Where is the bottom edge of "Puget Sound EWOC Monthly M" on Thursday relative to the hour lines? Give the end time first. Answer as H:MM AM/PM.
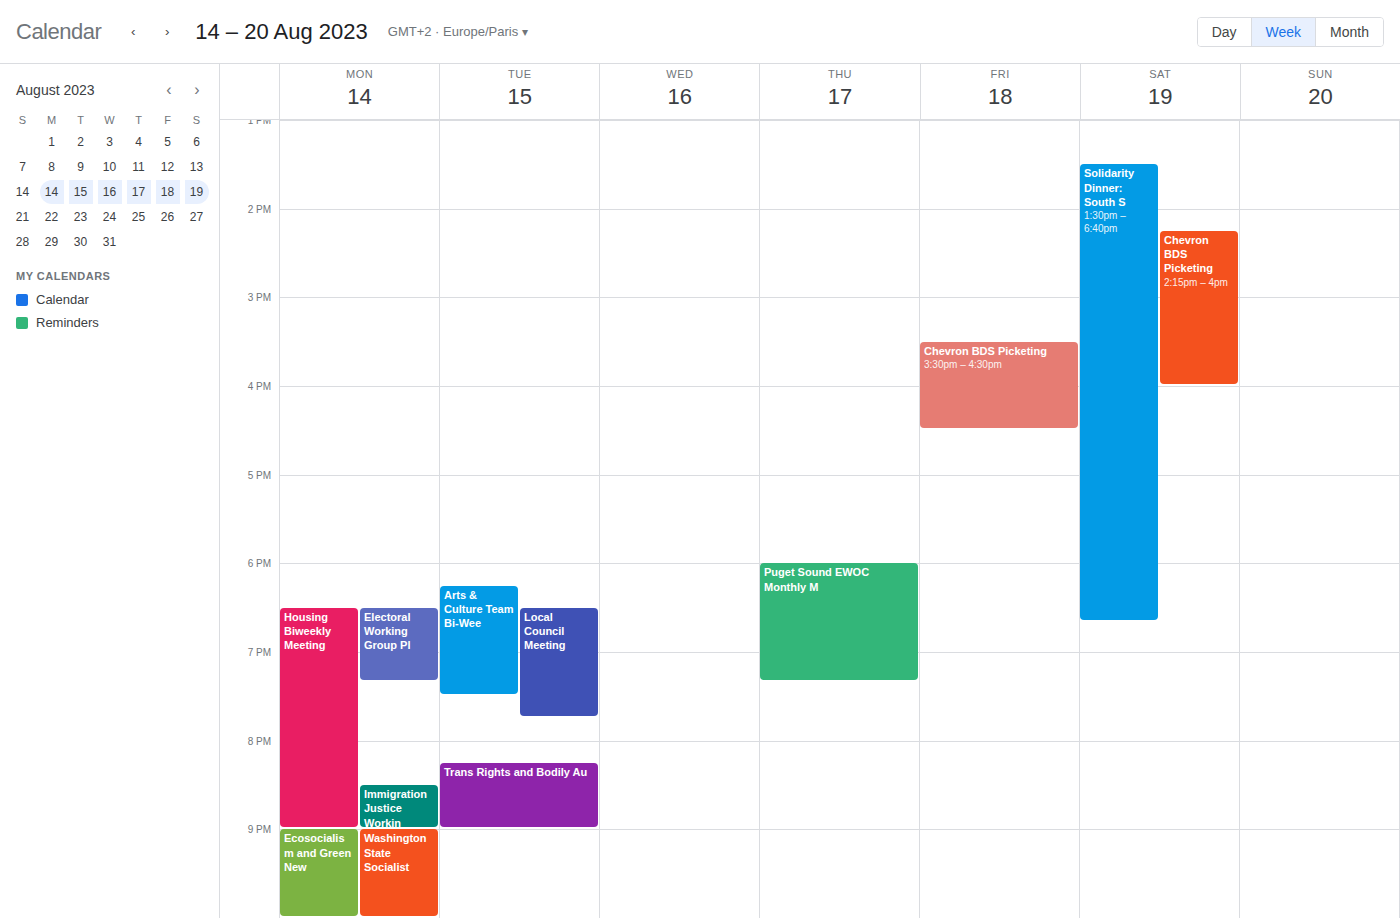
7:20 PM -- neither: 20 minutes below the 7 PM line and 40 minutes above the 8 PM line.